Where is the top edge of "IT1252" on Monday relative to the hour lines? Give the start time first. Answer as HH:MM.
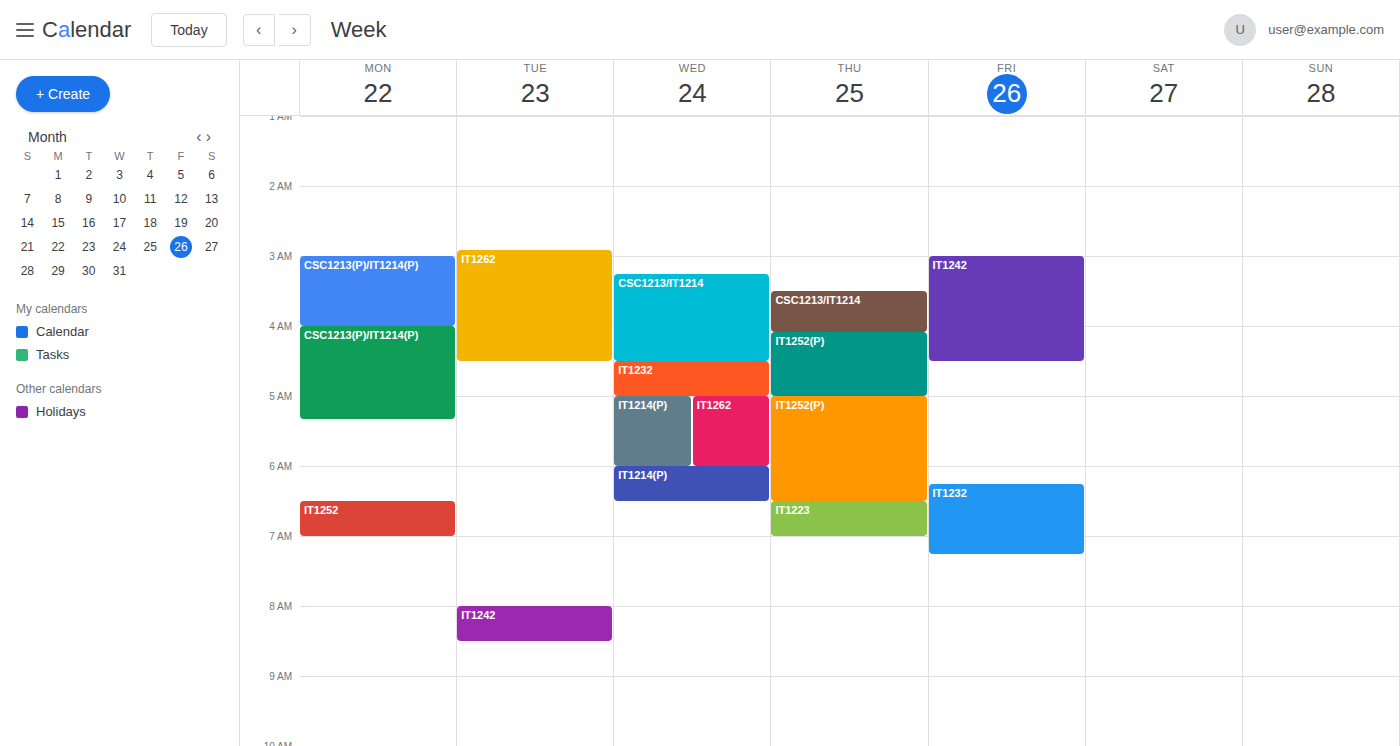
06:30 -- halfway between the 06:00 and 07:00 lines.